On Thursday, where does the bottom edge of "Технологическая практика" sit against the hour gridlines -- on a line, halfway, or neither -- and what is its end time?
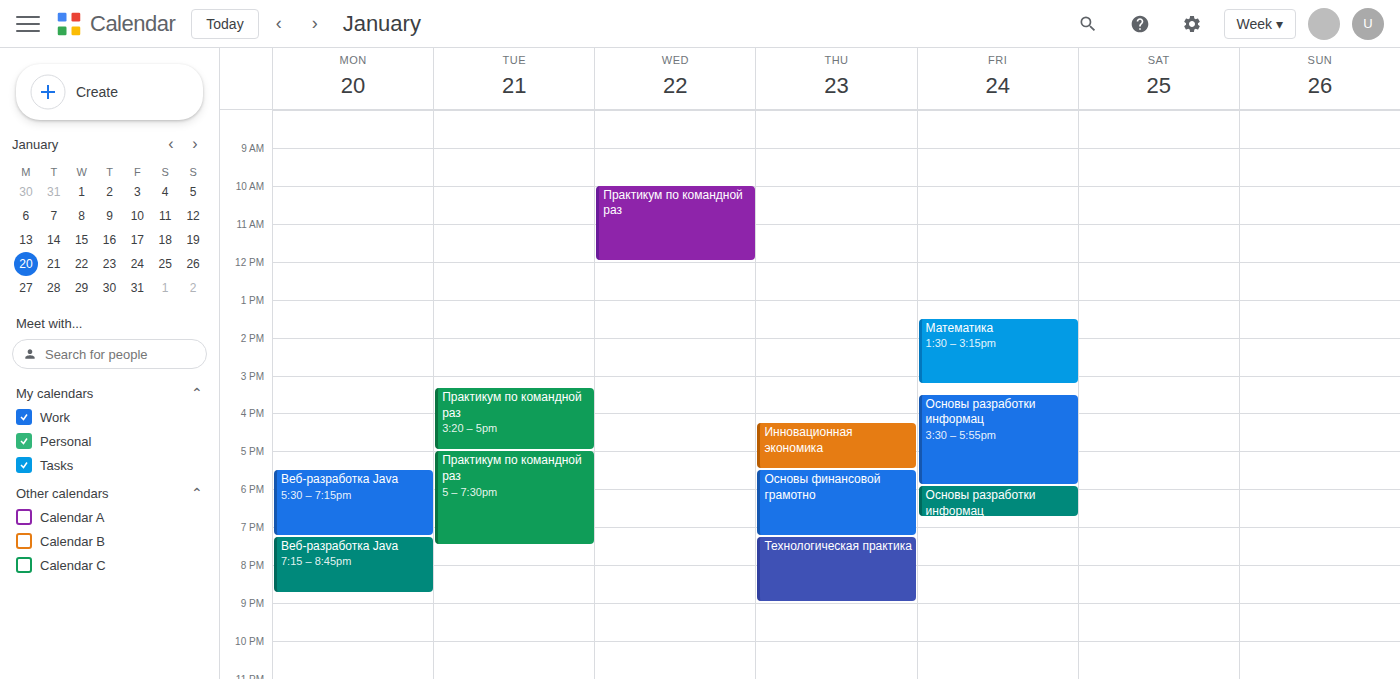
9:00 PM -- exactly on the 9 PM line.